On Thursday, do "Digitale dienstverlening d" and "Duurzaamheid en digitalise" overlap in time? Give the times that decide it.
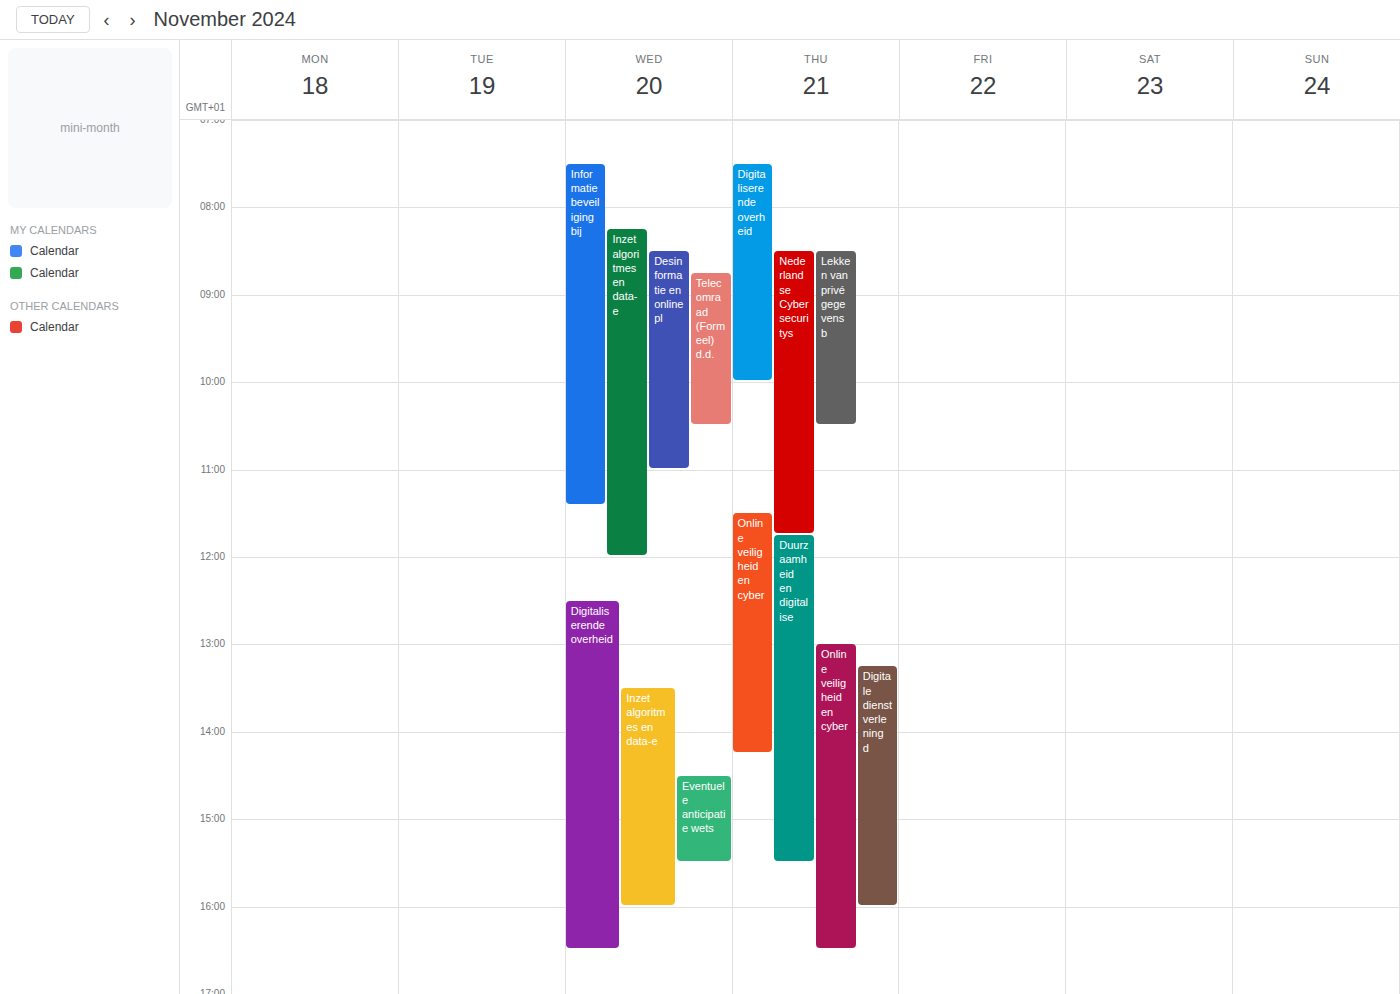
"Digitale dienstverlening d" starts at 1:15 PM, before "Duurzaamheid en digitalise" ends at 3:30 PM -- they overlap.